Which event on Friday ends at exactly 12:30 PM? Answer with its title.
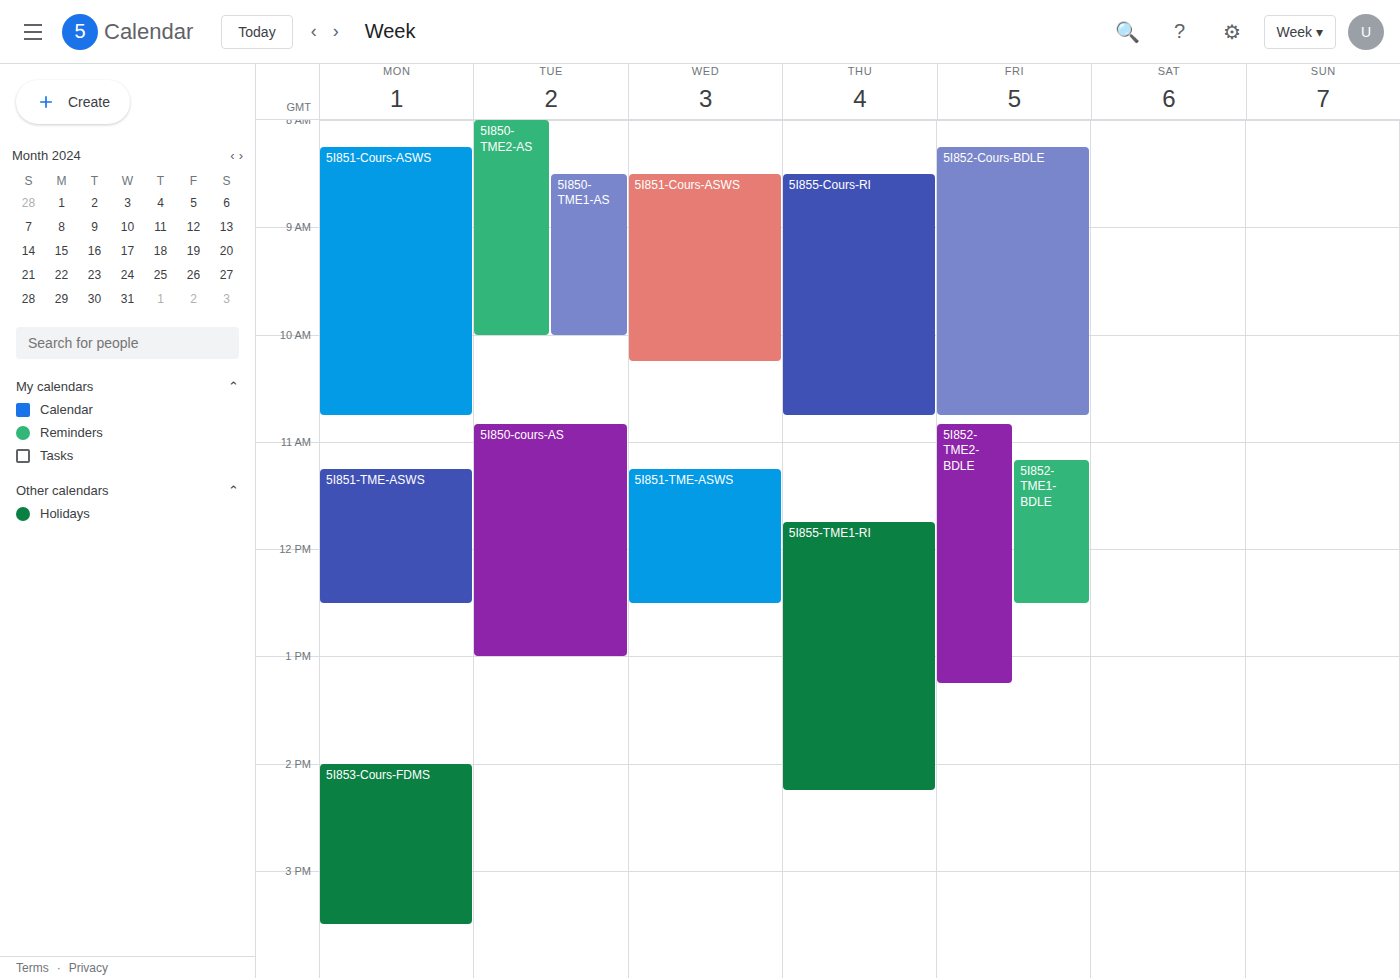
"5I852-TME1-BDLE"